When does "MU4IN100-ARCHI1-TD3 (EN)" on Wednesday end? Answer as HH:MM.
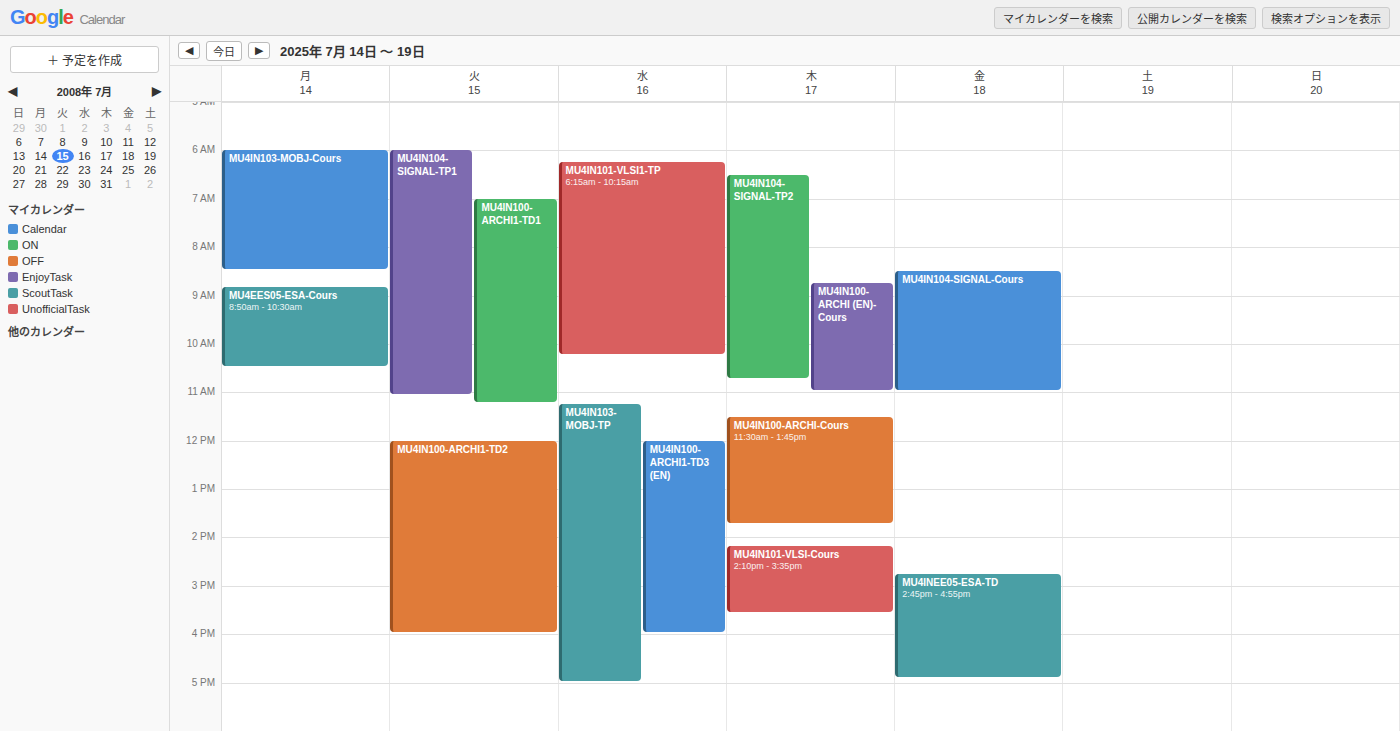
16:00